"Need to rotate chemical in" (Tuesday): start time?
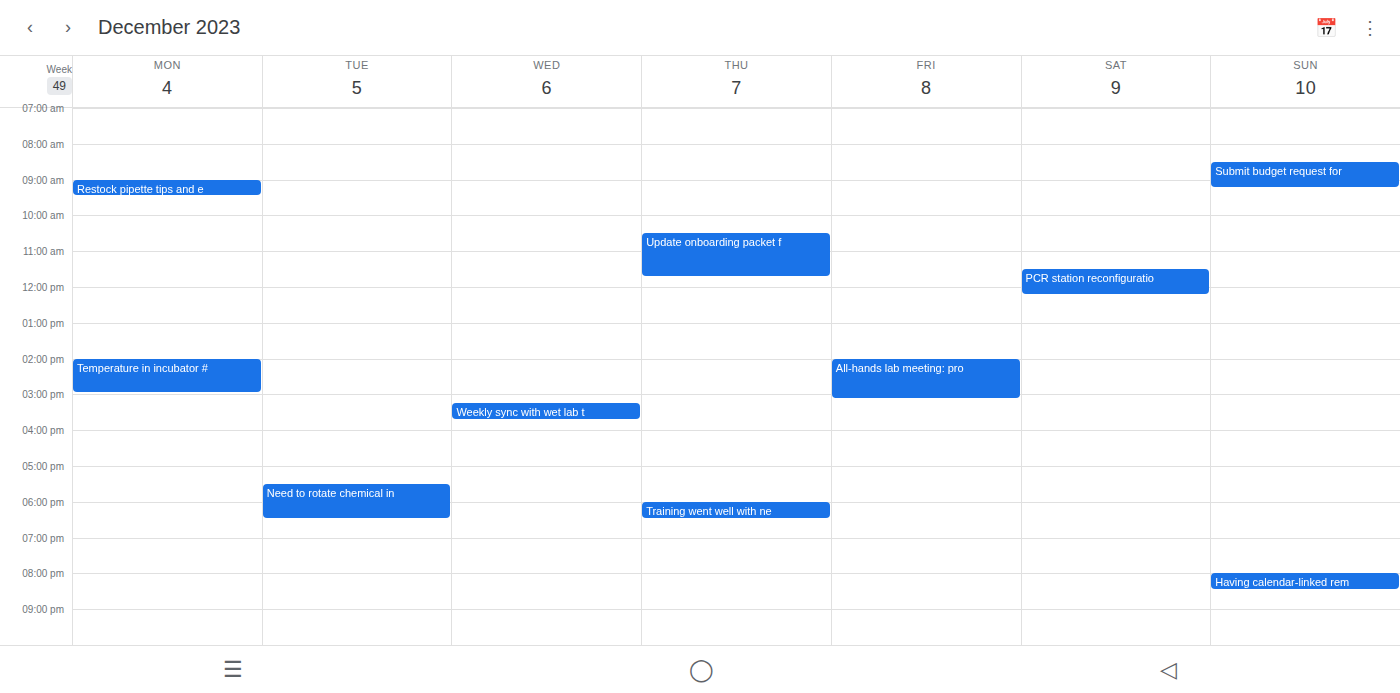
5:30 PM